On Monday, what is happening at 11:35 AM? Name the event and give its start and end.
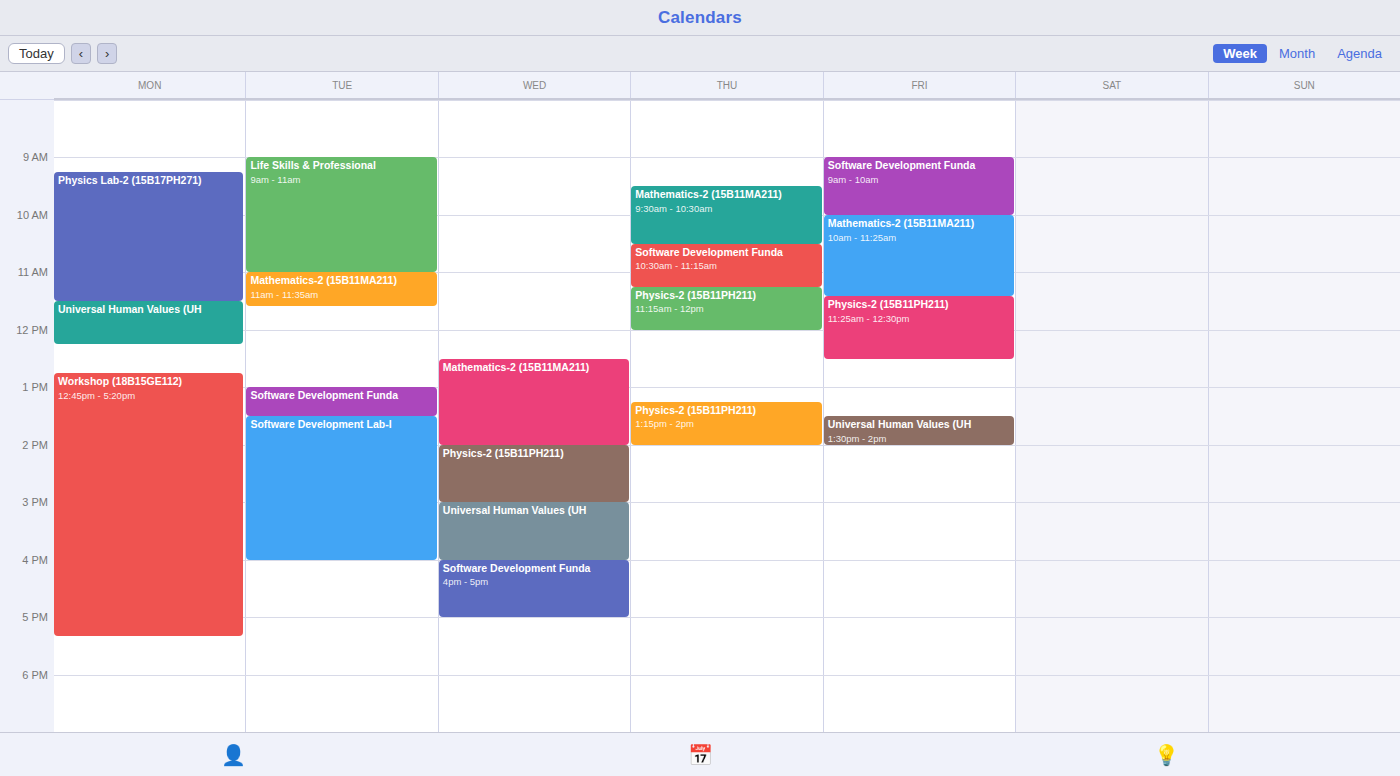
"Universal Human Values (UH", 11:30 AM to 12:15 PM